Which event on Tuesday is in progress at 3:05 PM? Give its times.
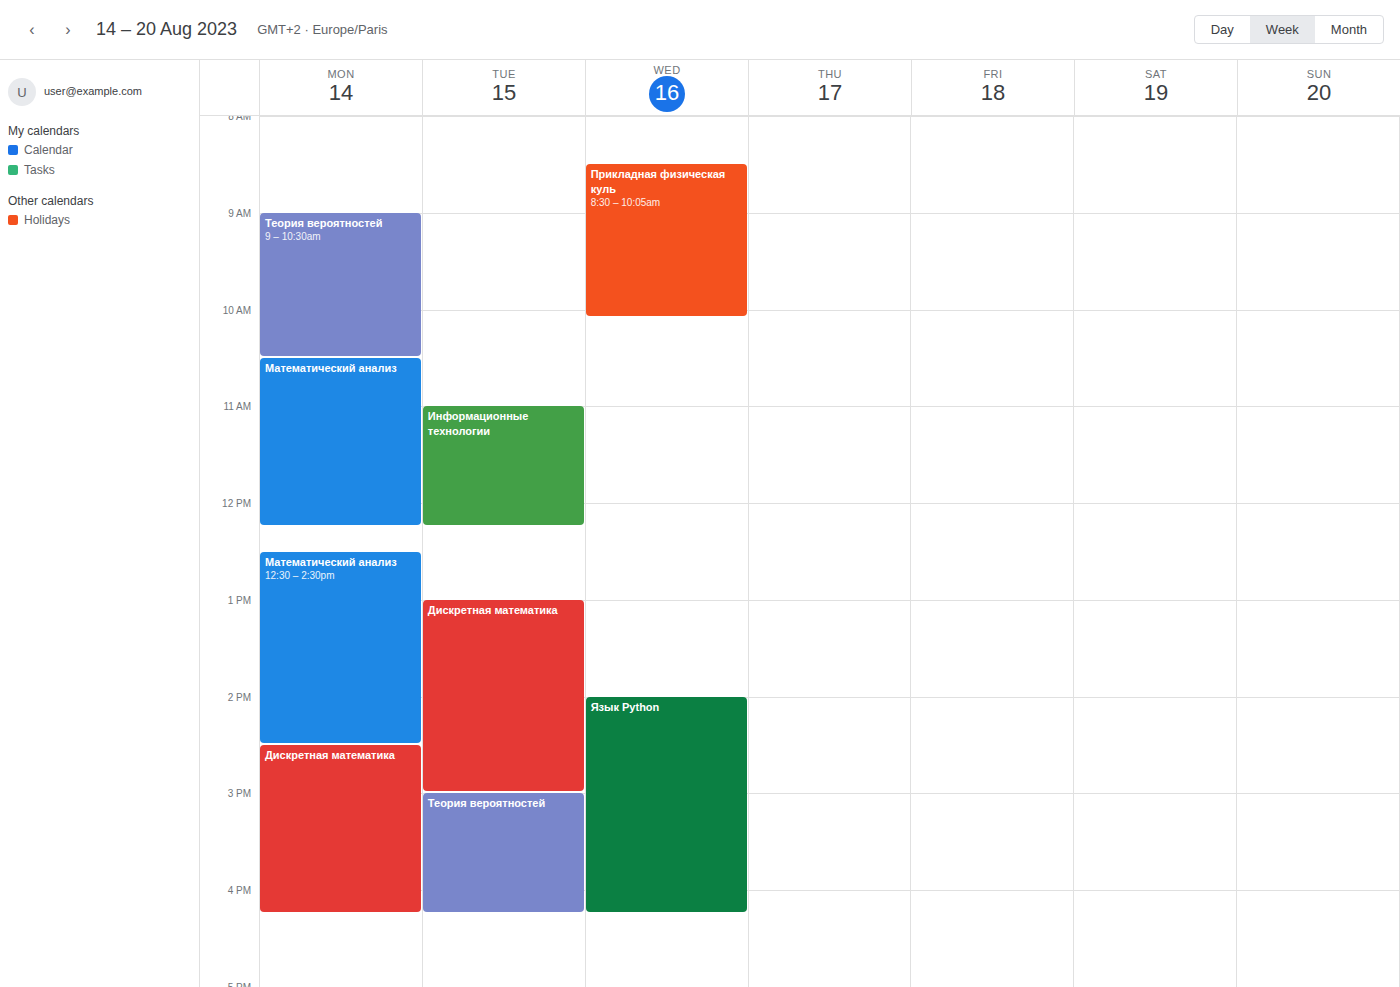
"Теория вероятностей", 3:00 PM to 4:15 PM